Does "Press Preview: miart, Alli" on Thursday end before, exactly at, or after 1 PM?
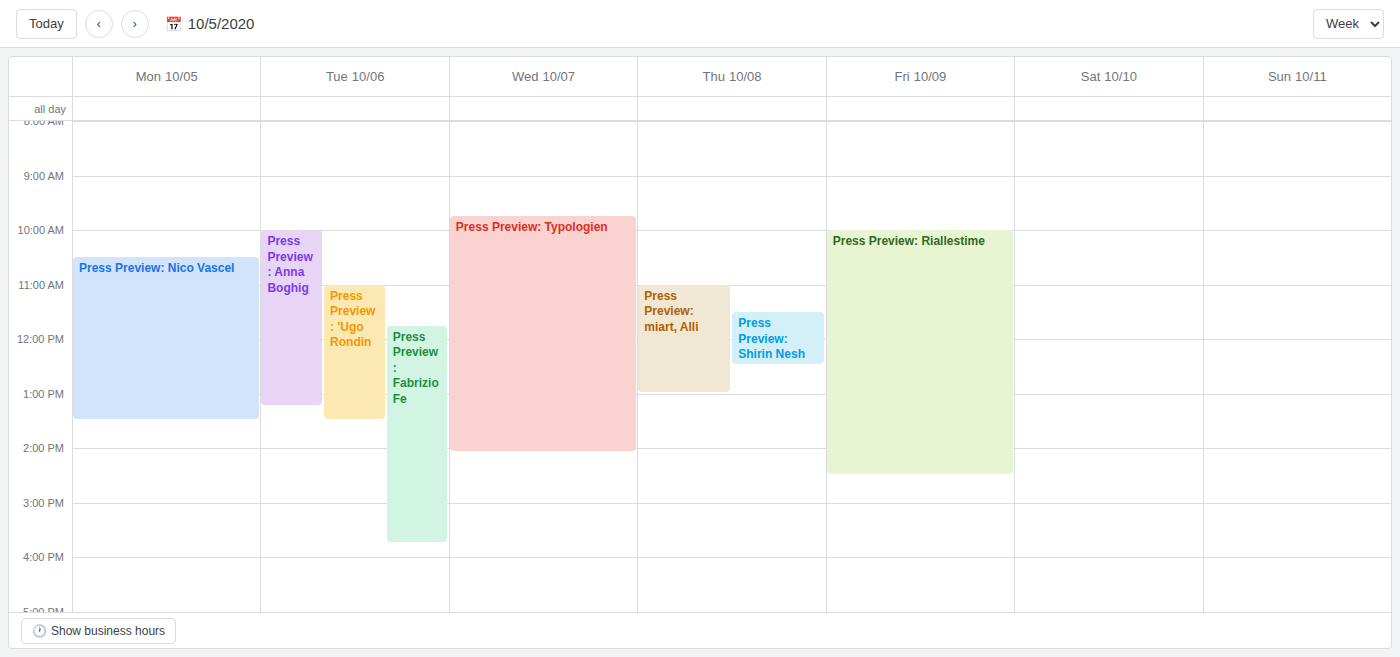
1:00 PM -- exactly at 1 PM, on the 1 PM line.